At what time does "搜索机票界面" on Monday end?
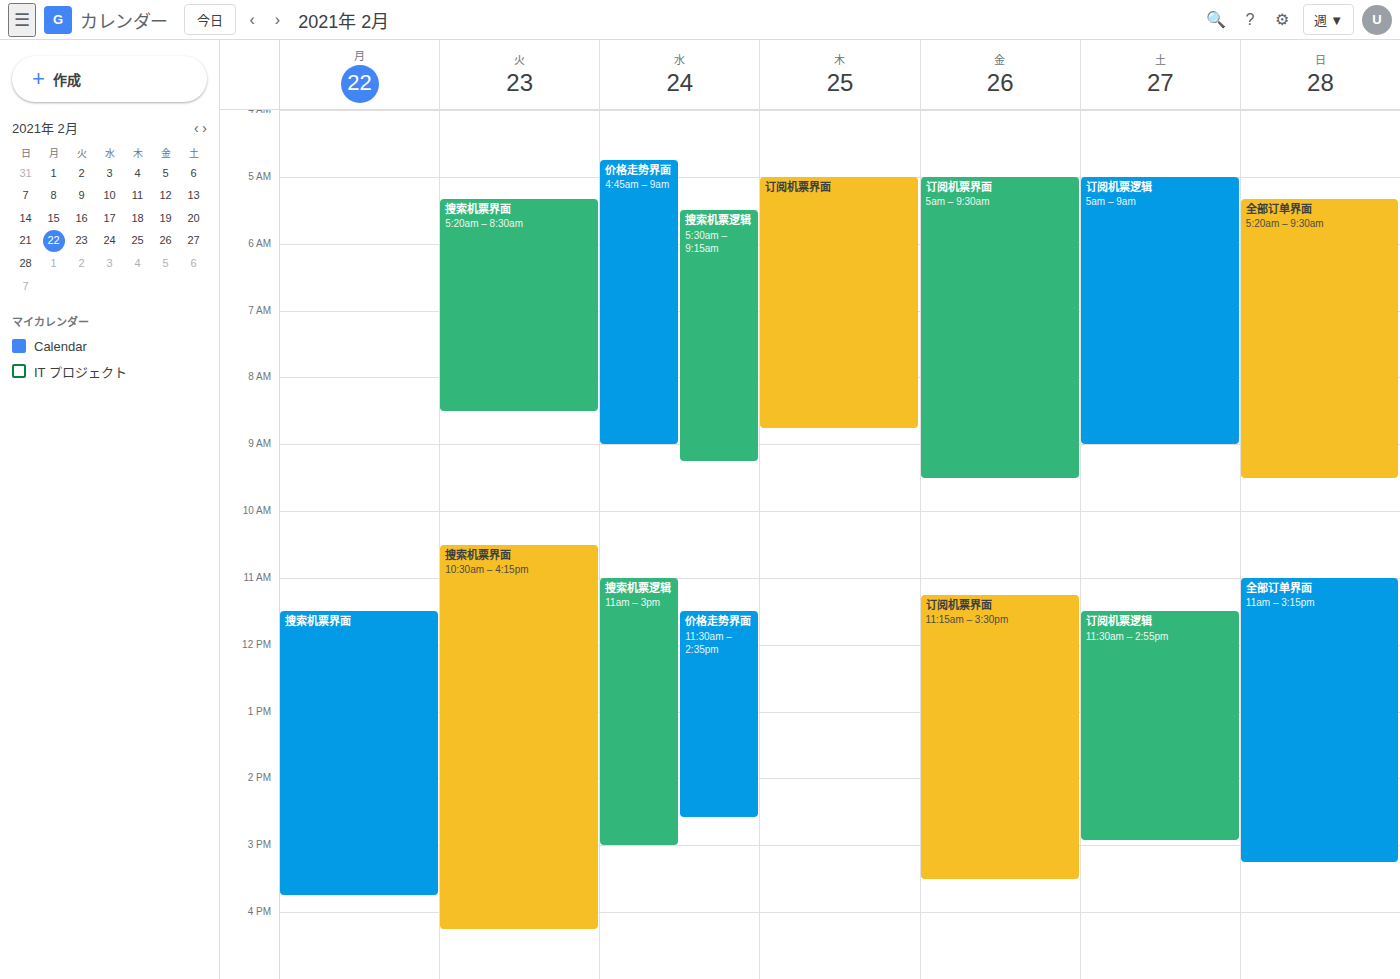
3:45 PM